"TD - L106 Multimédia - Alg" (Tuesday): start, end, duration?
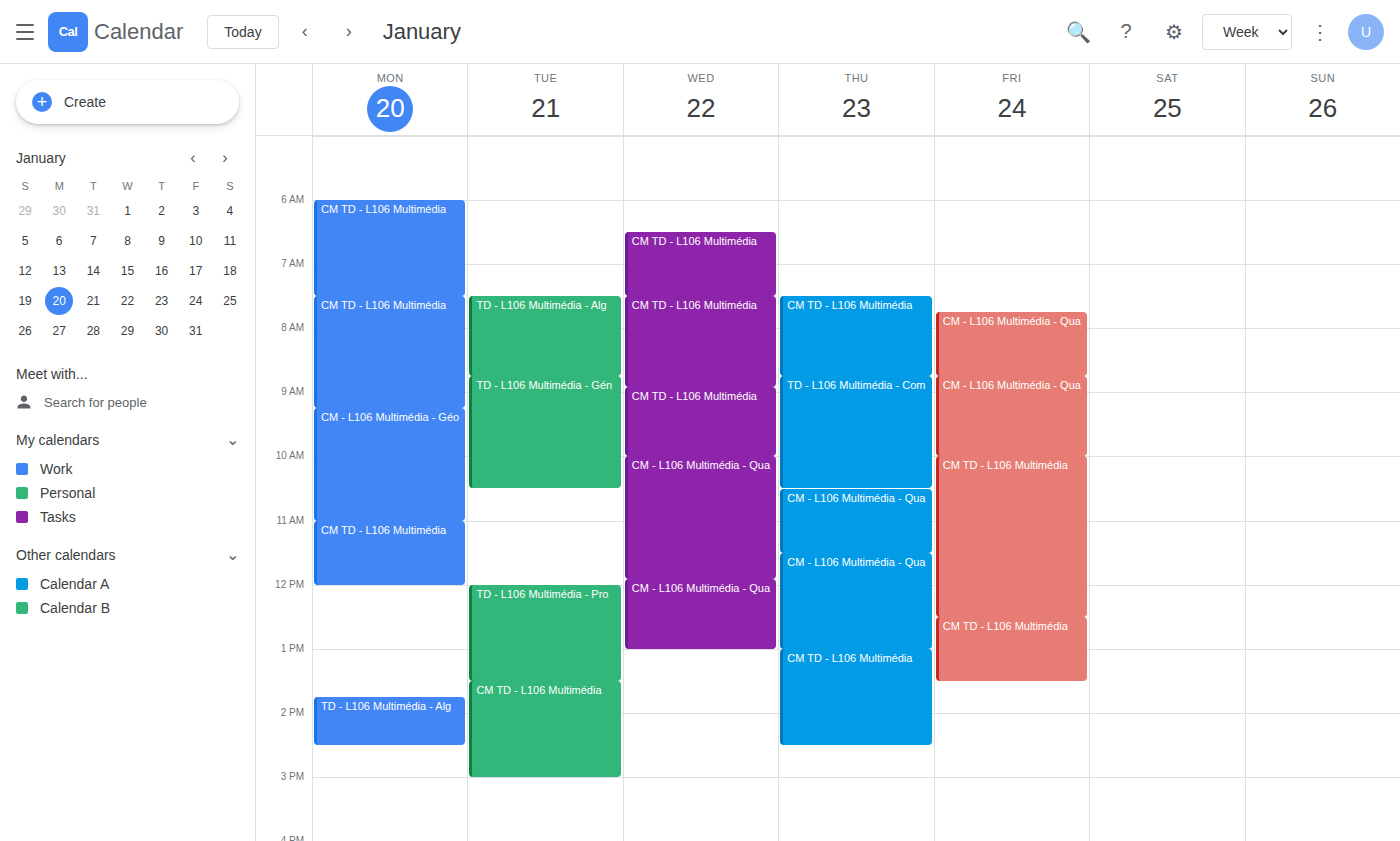
7:30 AM to 8:45 AM, 1 hour 15 minutes